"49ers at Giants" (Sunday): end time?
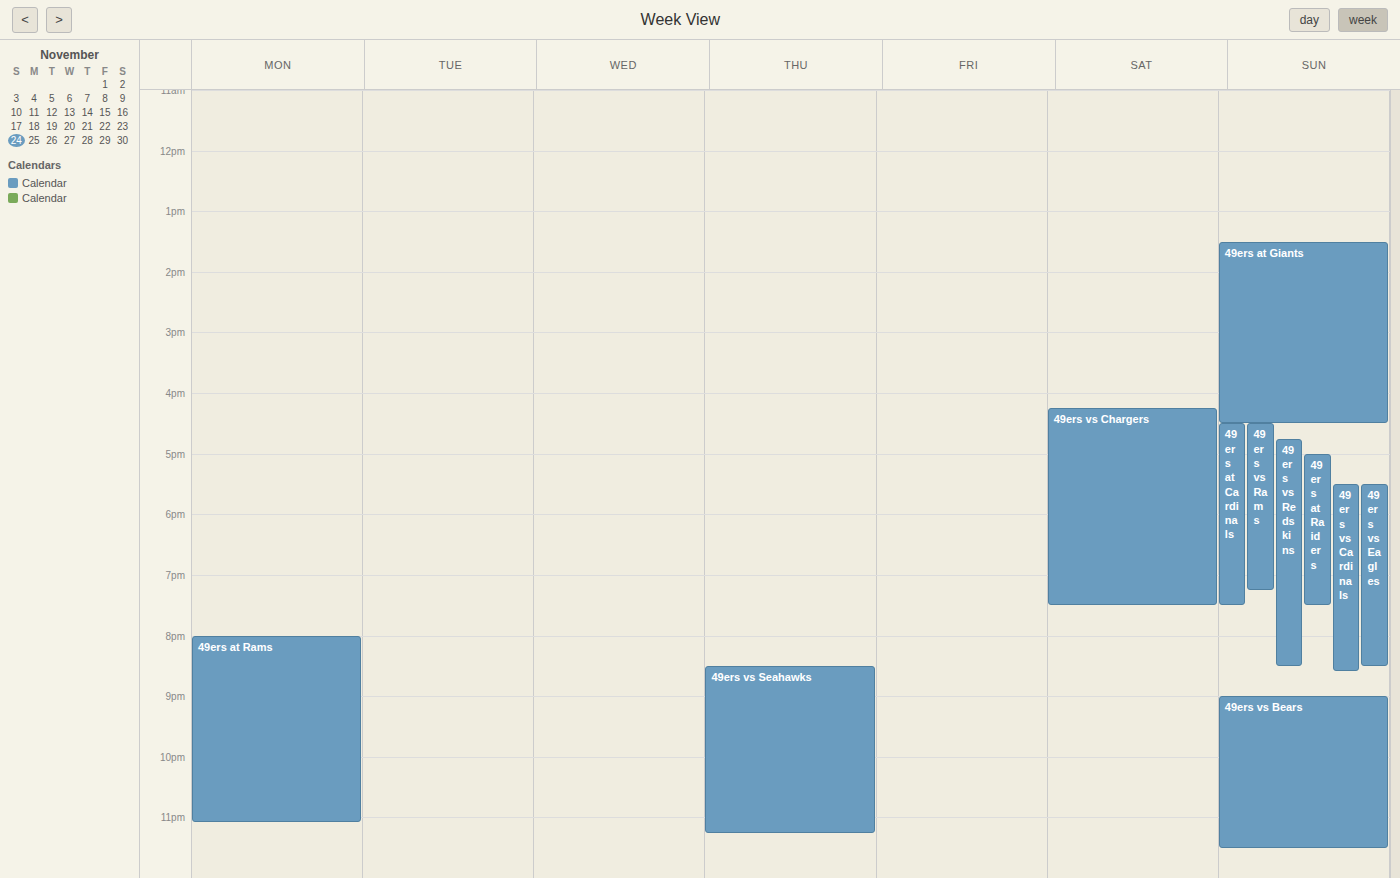
4:30 PM